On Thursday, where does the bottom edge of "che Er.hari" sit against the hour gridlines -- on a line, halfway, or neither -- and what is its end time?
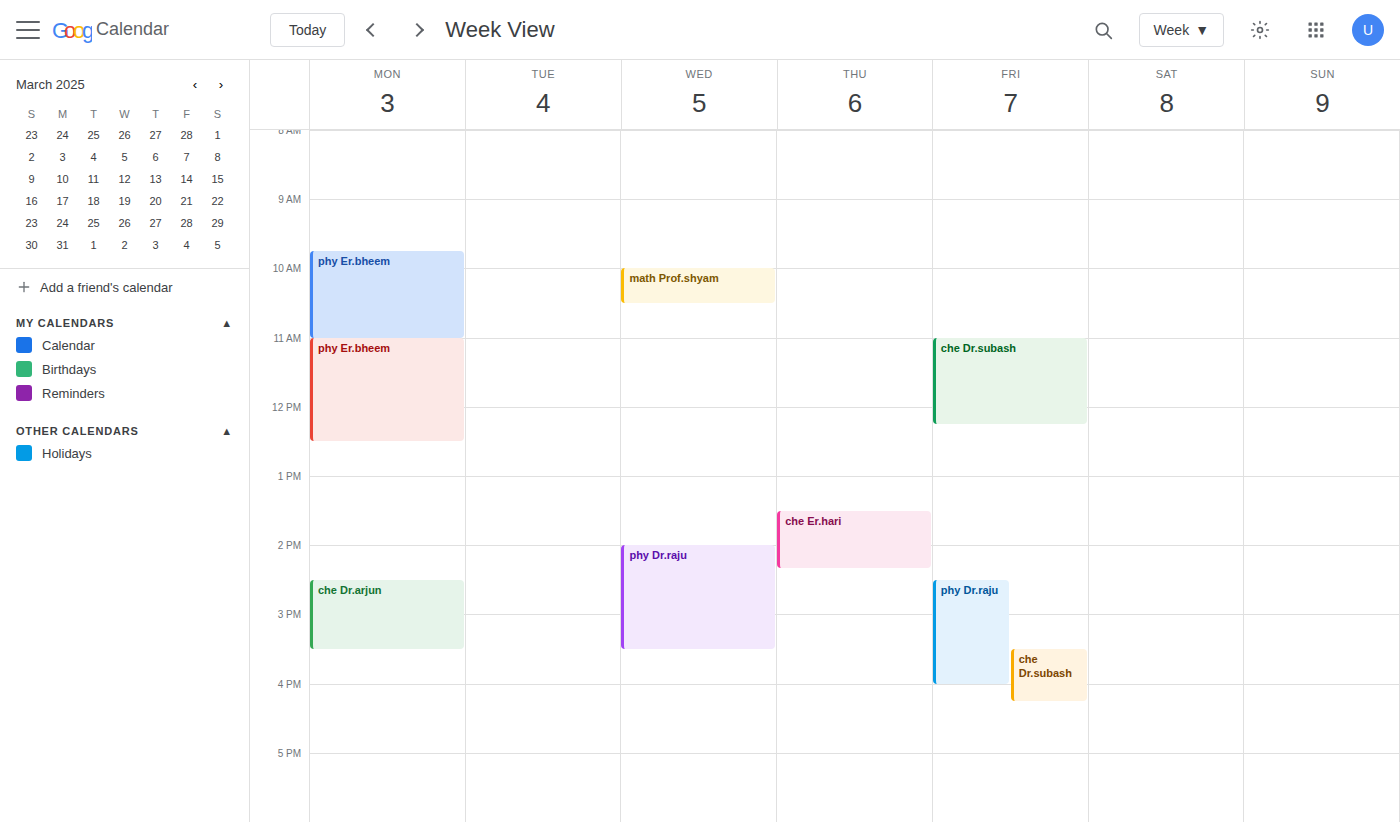
2:20 PM -- neither: 20 minutes below the 2 PM line and 40 minutes above the 3 PM line.